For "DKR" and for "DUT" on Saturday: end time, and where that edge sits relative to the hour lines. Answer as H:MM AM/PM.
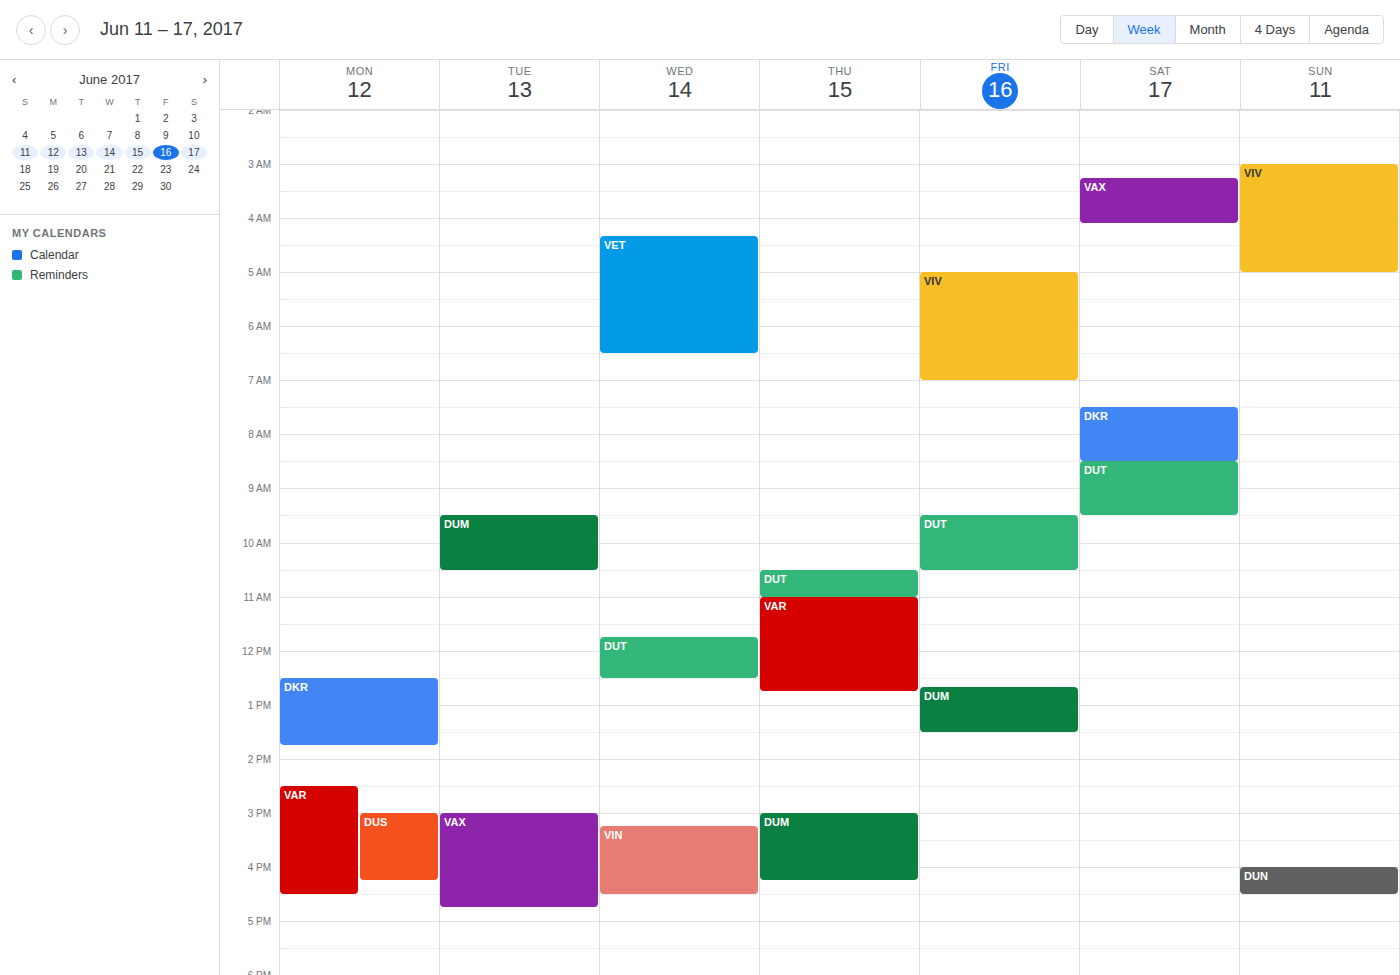
"DKR": 8:30 AM, halfway between the 8 AM and 9 AM lines. "DUT": 9:30 AM, halfway between the 9 AM and 10 AM lines.